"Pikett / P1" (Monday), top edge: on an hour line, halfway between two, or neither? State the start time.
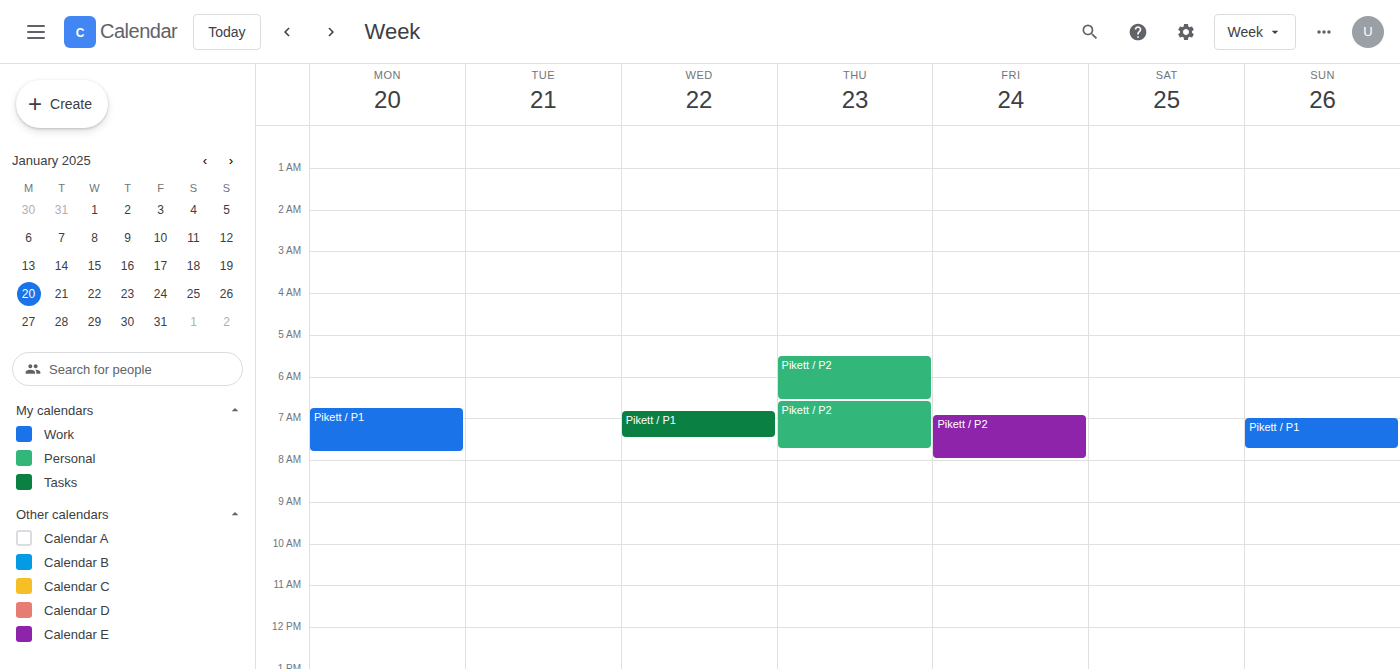
6:45 AM -- neither: three quarters of the way from the 6 AM line to the 7 AM line.